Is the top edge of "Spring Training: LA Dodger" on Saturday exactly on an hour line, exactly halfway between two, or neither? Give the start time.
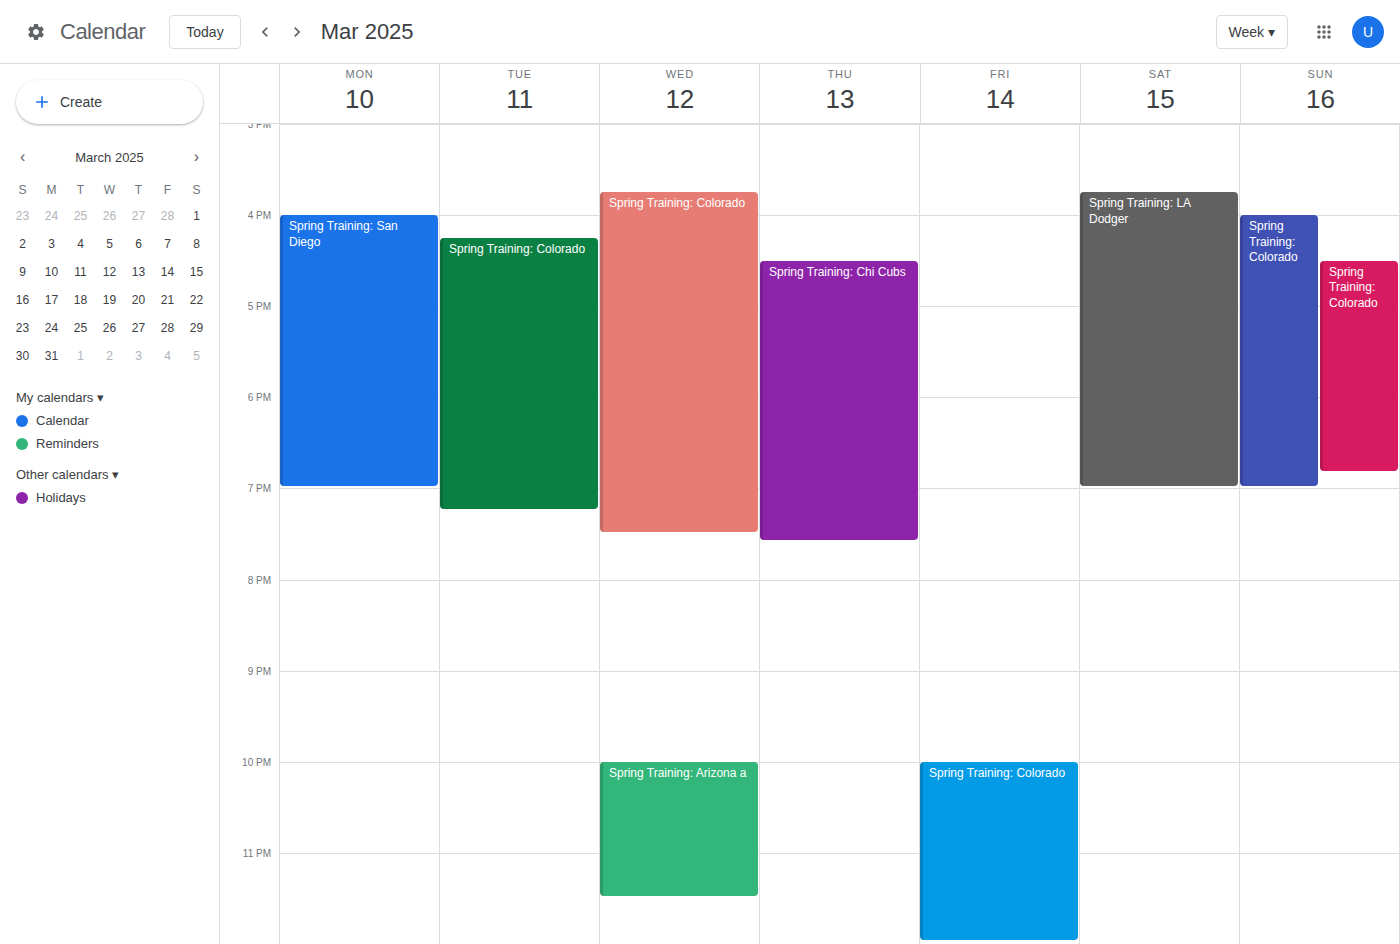
3:45 PM -- neither: three quarters of the way from the 3 PM line to the 4 PM line.